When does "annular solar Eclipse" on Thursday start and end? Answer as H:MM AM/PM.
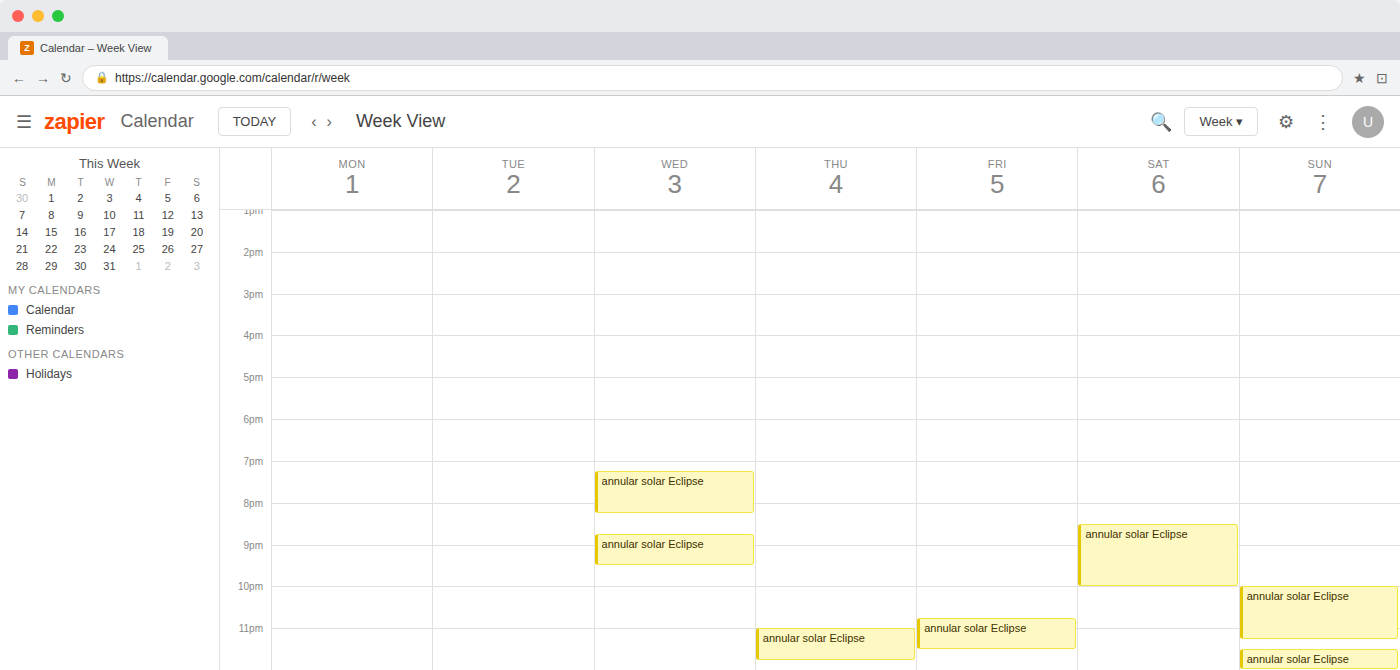
11:00 PM to 11:45 PM